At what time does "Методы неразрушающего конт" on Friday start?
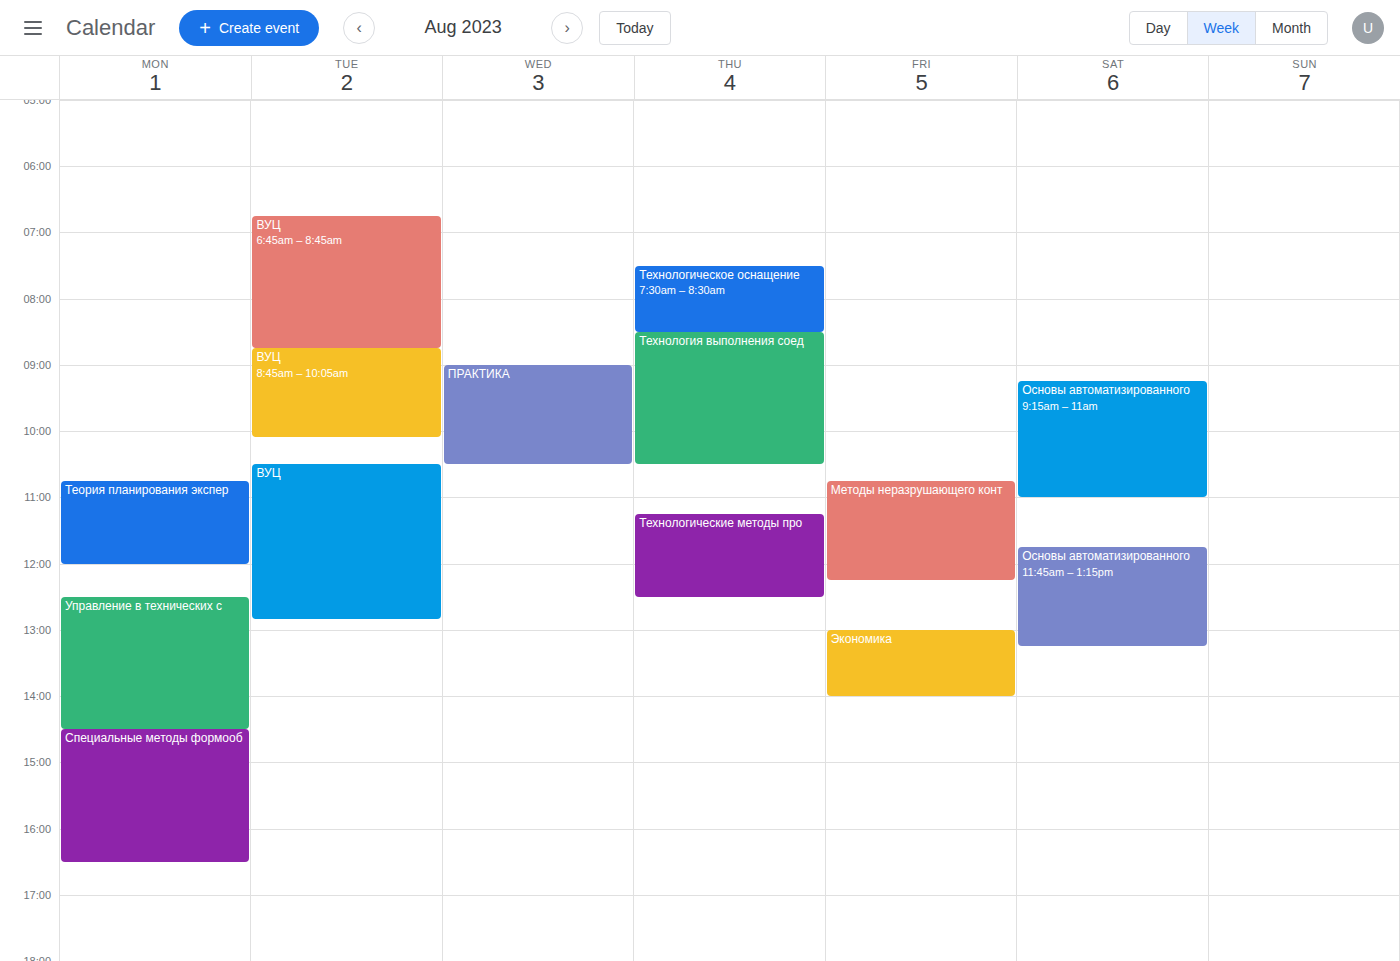
10:45 AM